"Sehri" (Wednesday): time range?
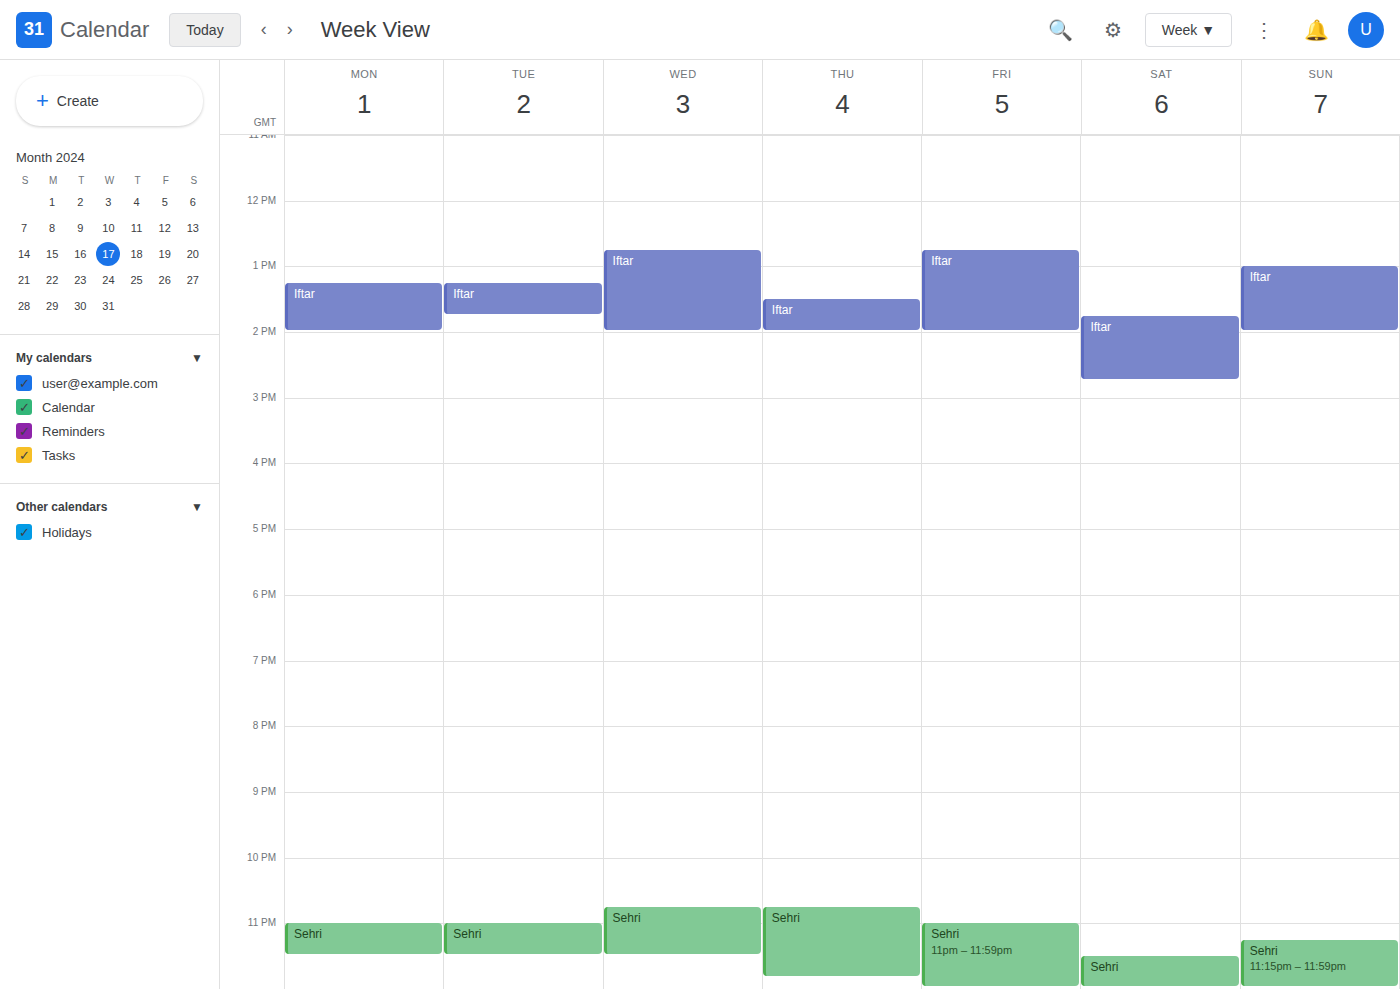
10:45 PM to 11:30 PM